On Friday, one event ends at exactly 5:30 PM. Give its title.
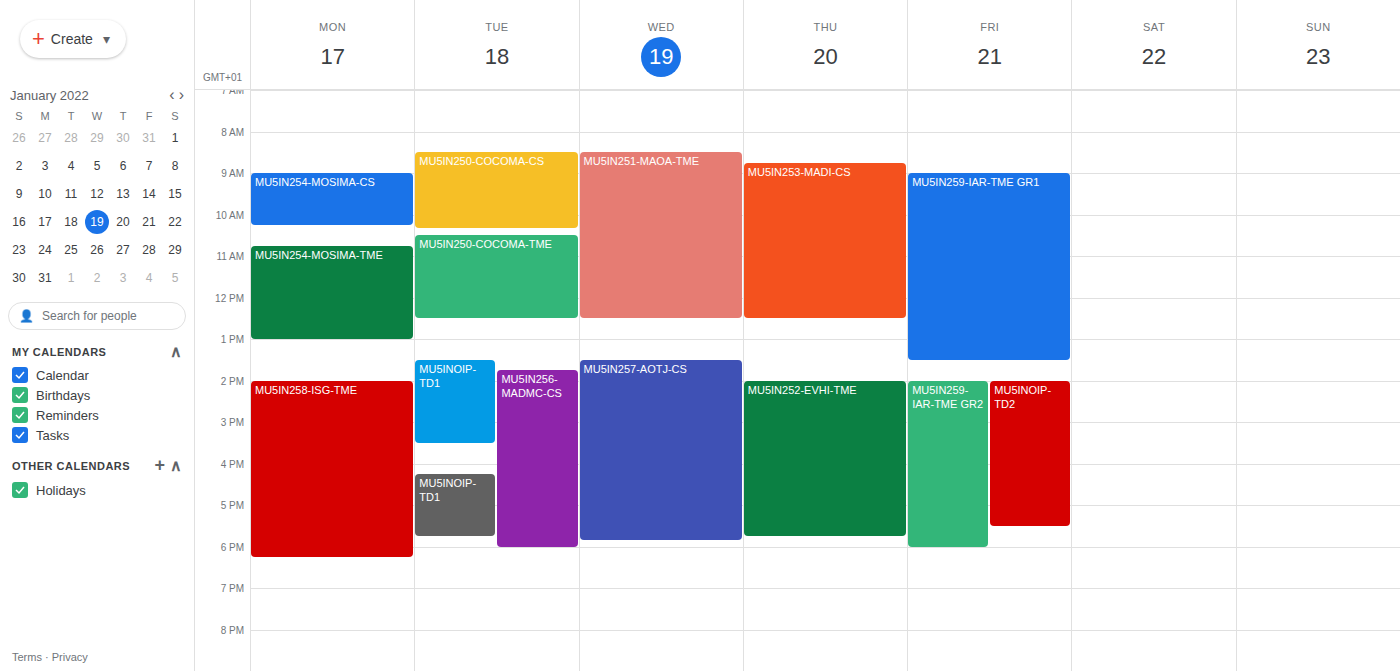
"MU5INOIP-TD2"